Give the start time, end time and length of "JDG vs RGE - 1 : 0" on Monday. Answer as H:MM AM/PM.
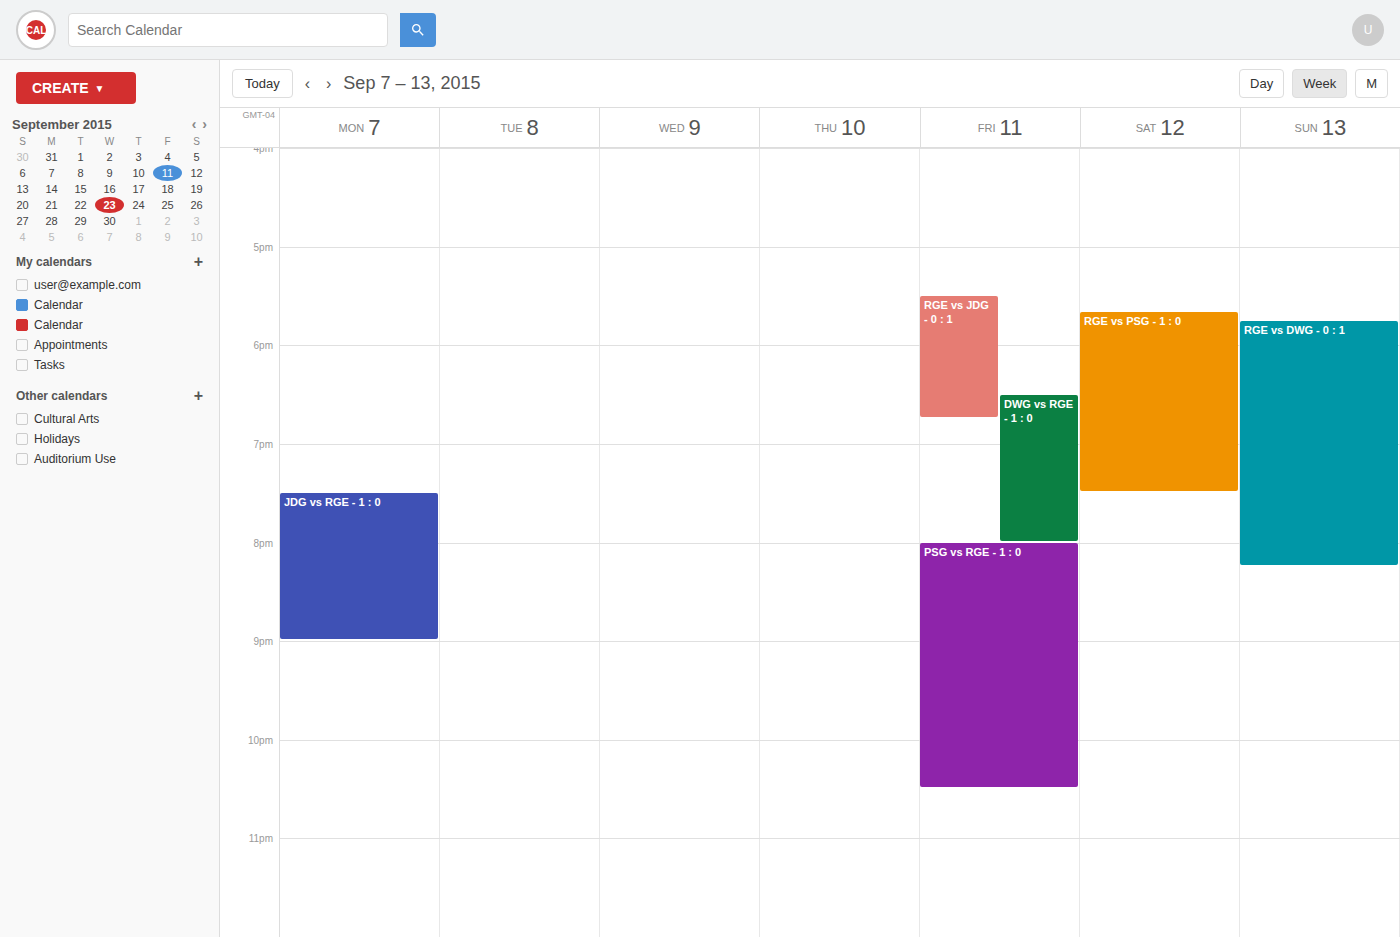
7:30 PM to 9:00 PM, 1 hour 30 minutes